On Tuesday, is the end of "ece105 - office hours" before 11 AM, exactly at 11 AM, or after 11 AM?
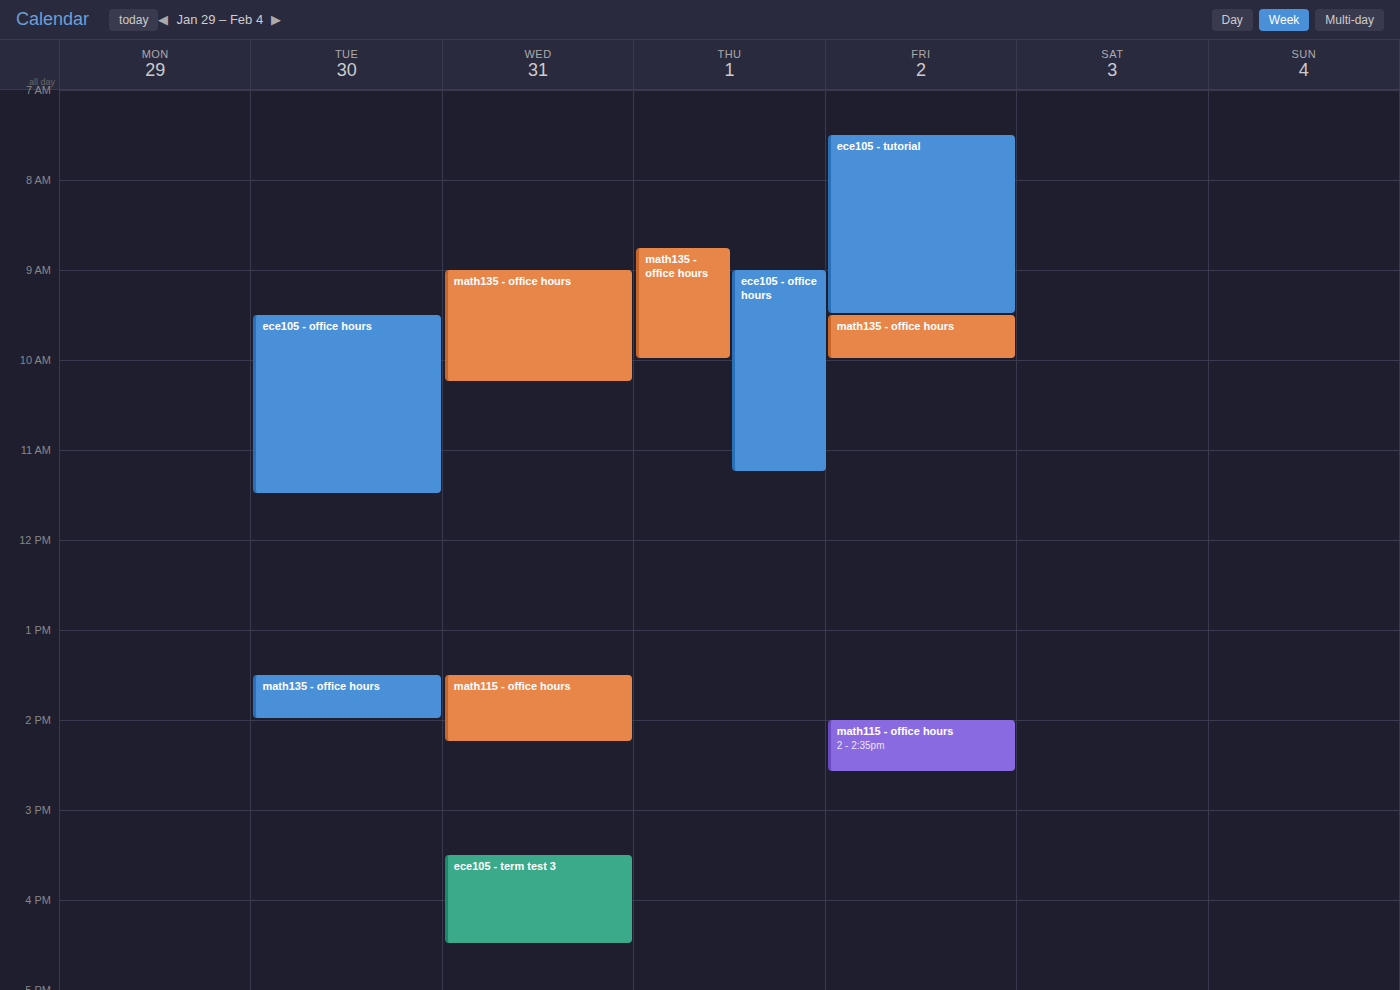
11:30 AM -- after 11 AM, 30 minutes below the 11 AM line.